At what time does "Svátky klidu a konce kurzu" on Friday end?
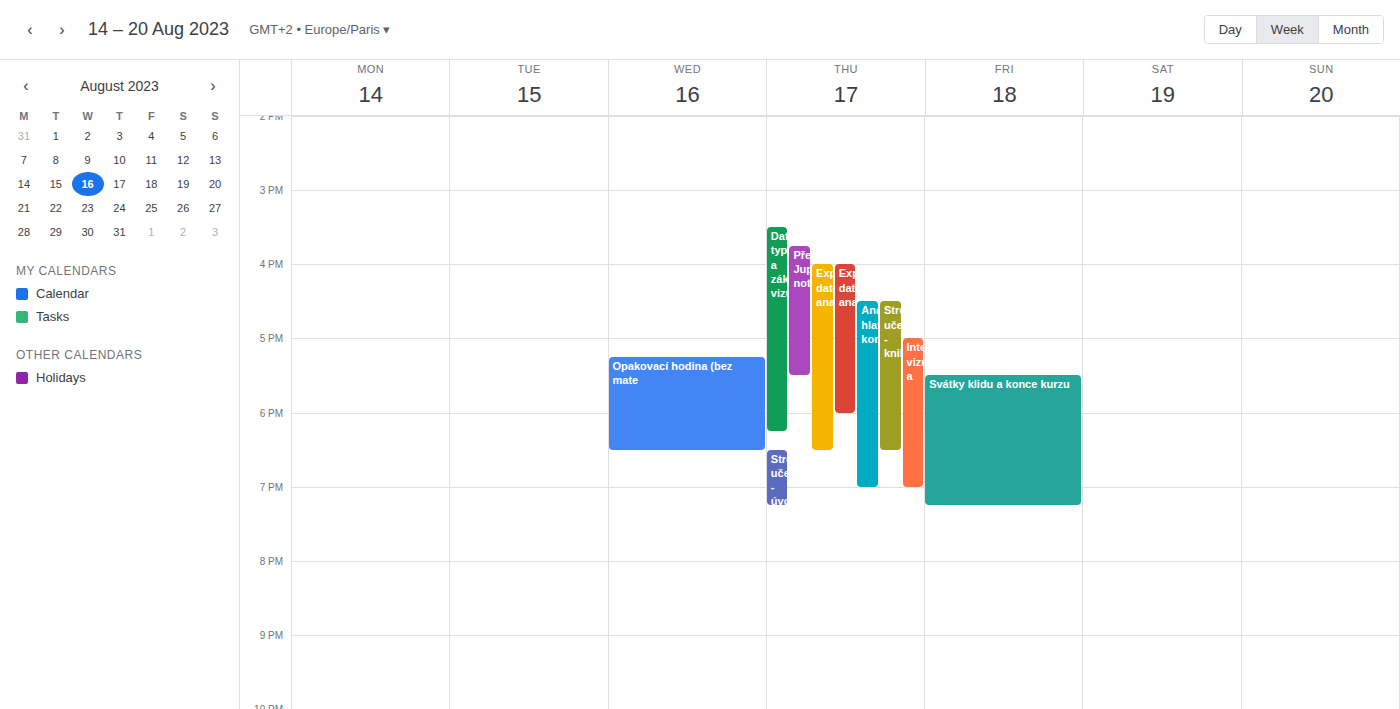
7:15 PM